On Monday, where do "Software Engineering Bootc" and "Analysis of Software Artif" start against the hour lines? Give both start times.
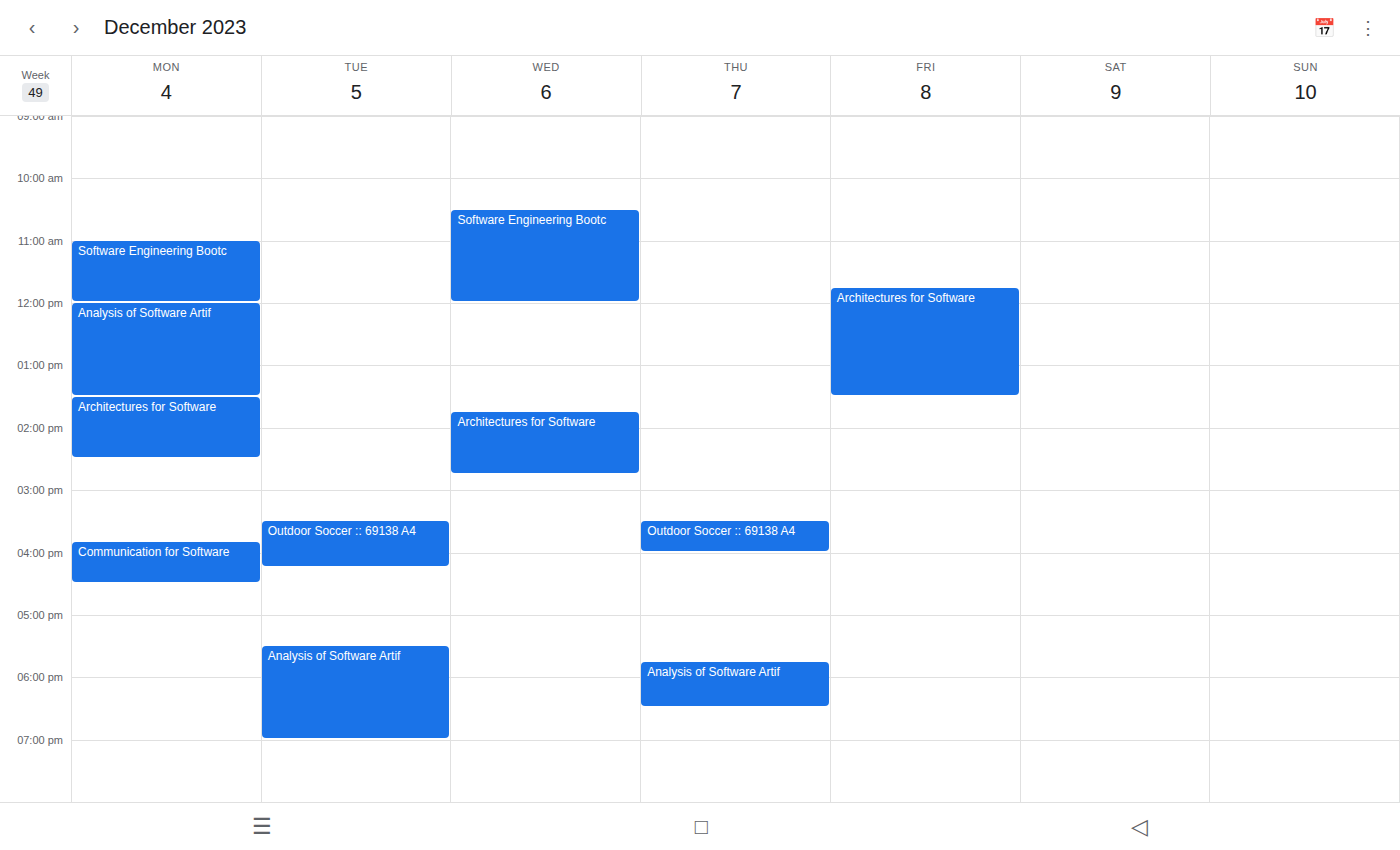
"Software Engineering Bootc": 11:00 AM, exactly on the 11 AM line. "Analysis of Software Artif": 12:00 PM, exactly on the 12 PM line.